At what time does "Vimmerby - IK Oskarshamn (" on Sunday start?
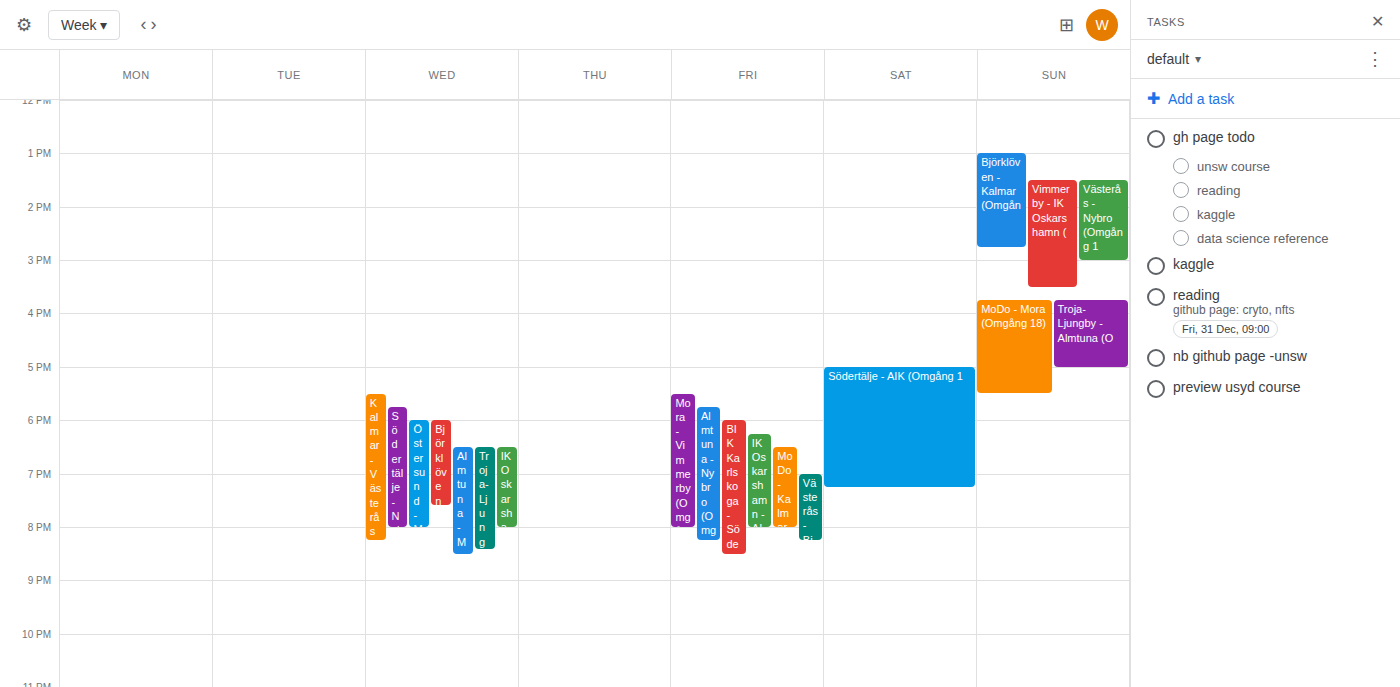
13:30